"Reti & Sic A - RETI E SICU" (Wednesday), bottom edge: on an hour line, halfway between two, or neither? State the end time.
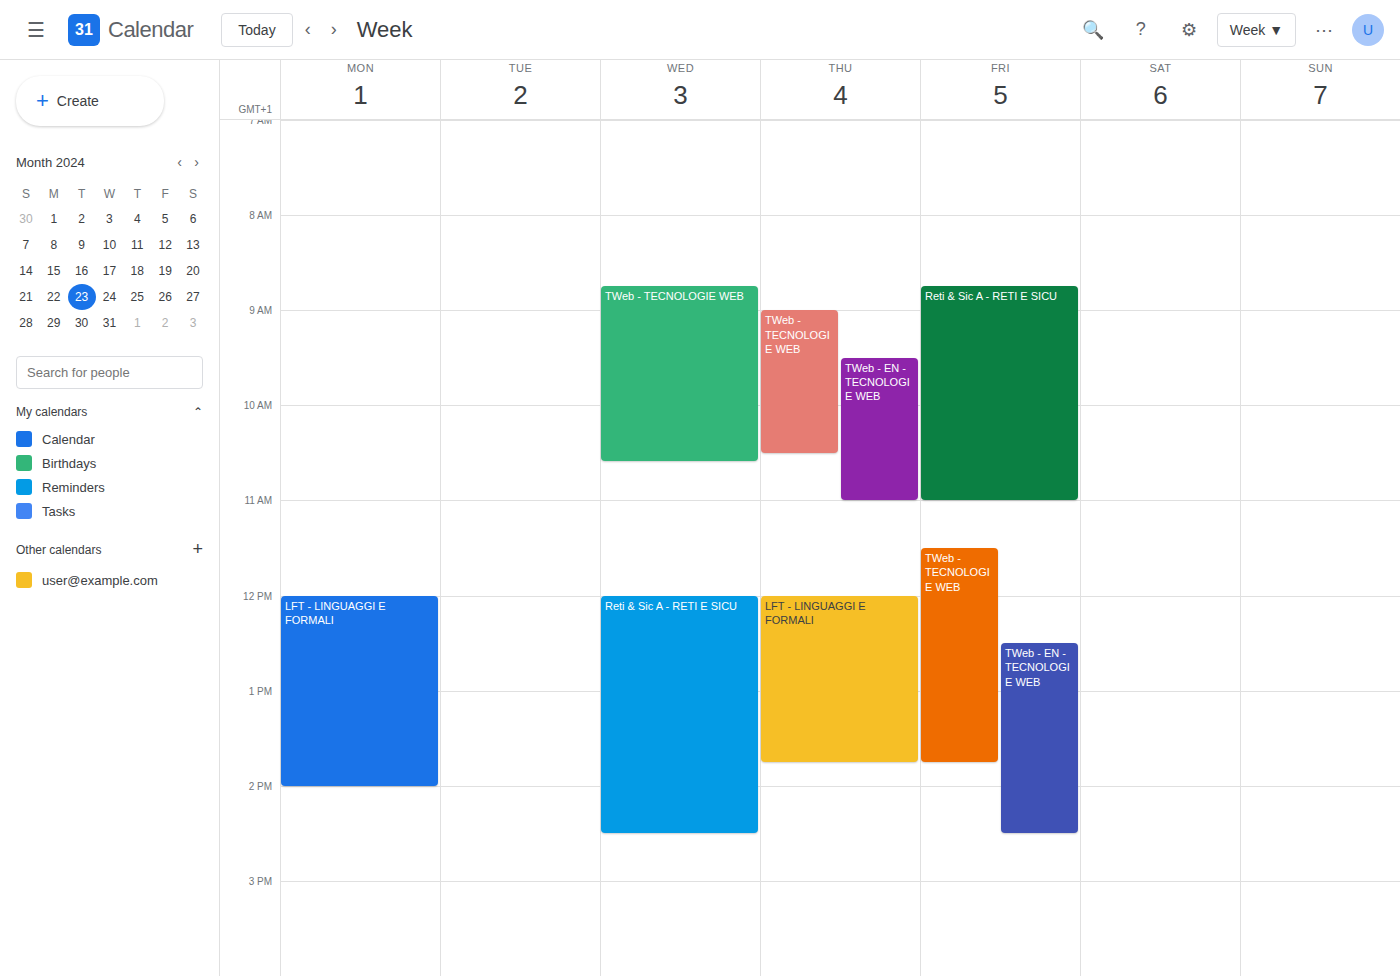
2:30 PM -- halfway between the 2 PM and 3 PM lines.